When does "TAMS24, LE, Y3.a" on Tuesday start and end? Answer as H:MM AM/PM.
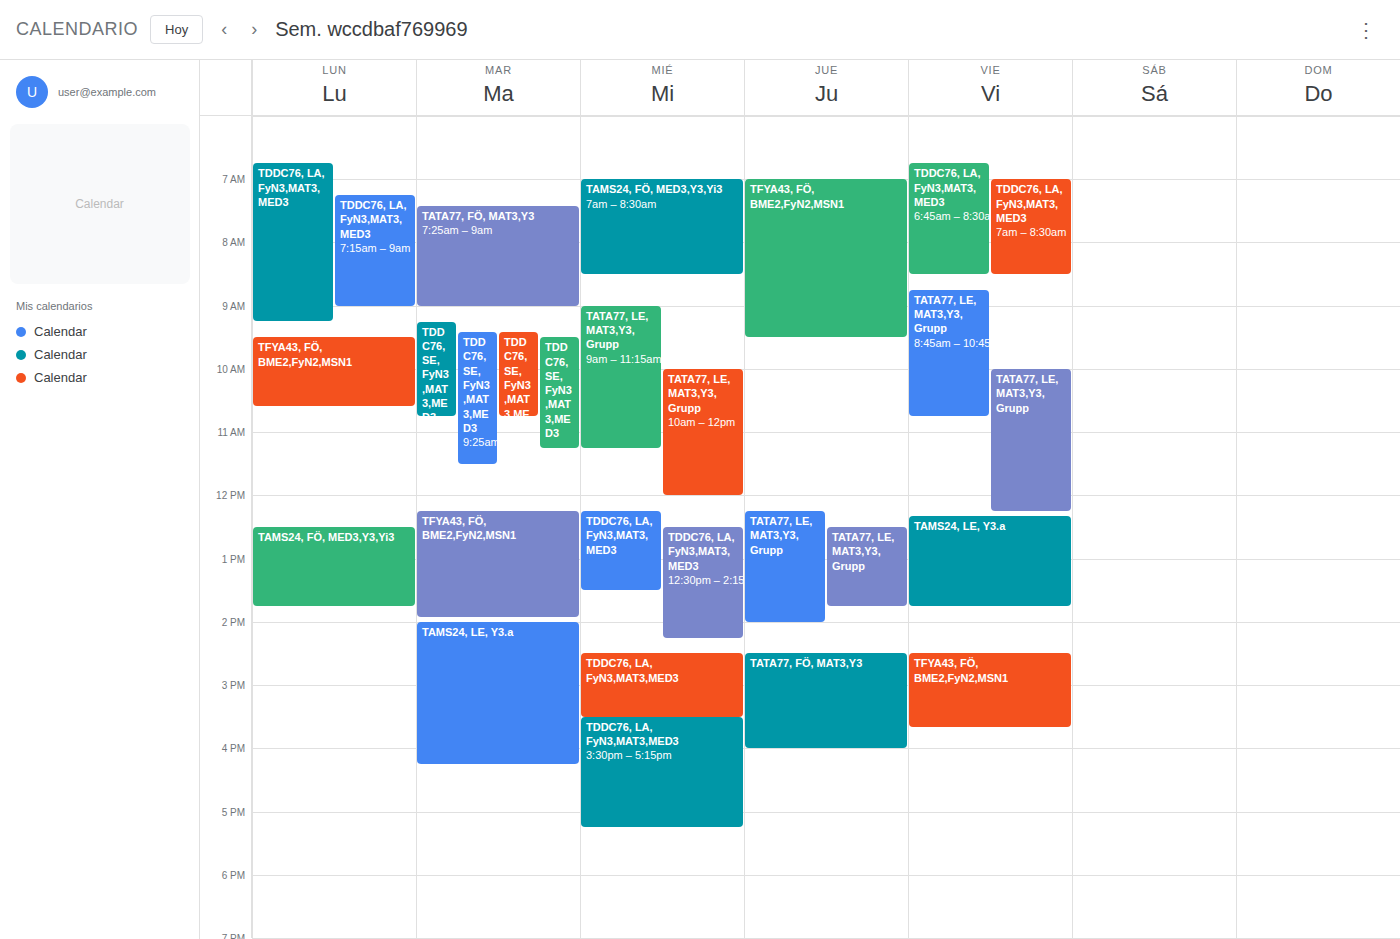
2:00 PM to 4:15 PM